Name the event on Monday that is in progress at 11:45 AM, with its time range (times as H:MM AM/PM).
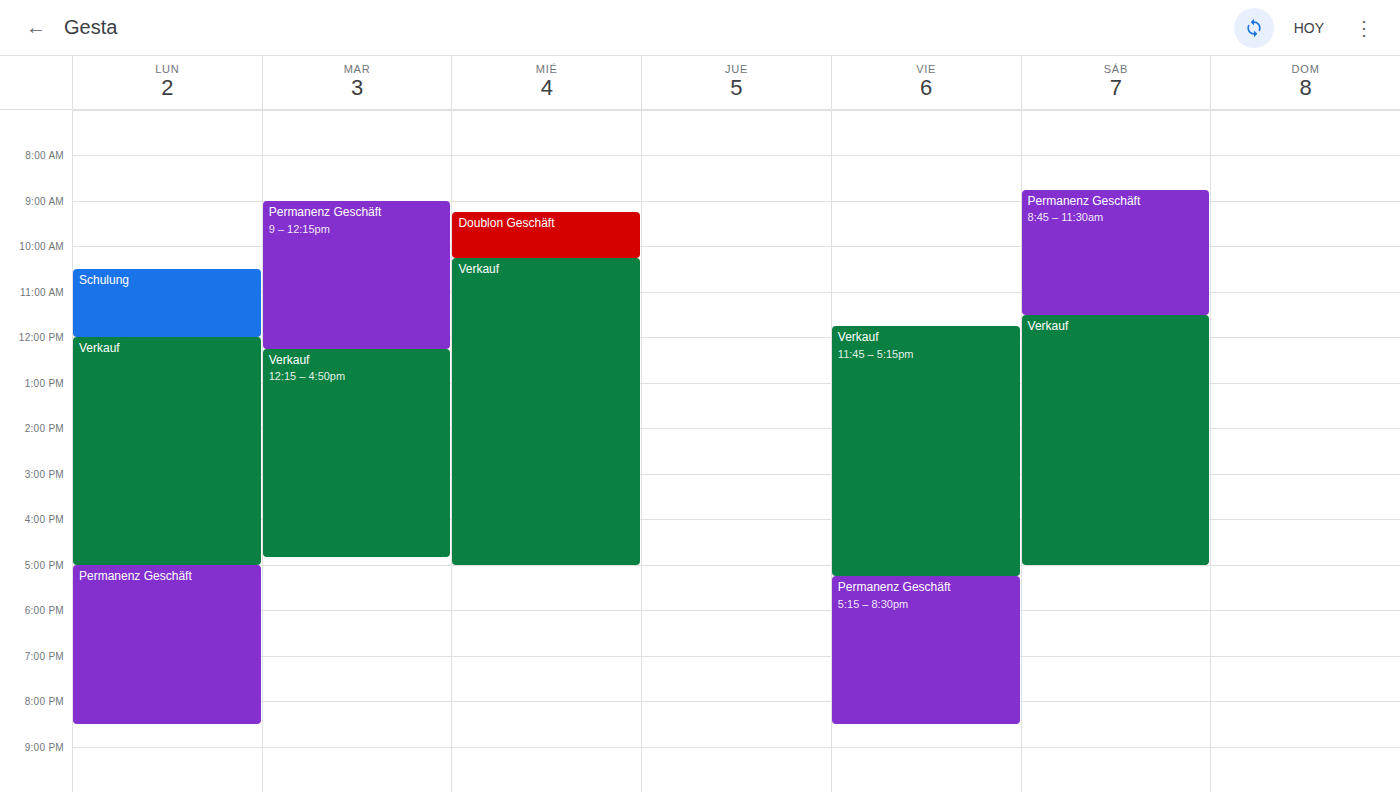
"Schulung", 10:30 AM to 12:00 PM